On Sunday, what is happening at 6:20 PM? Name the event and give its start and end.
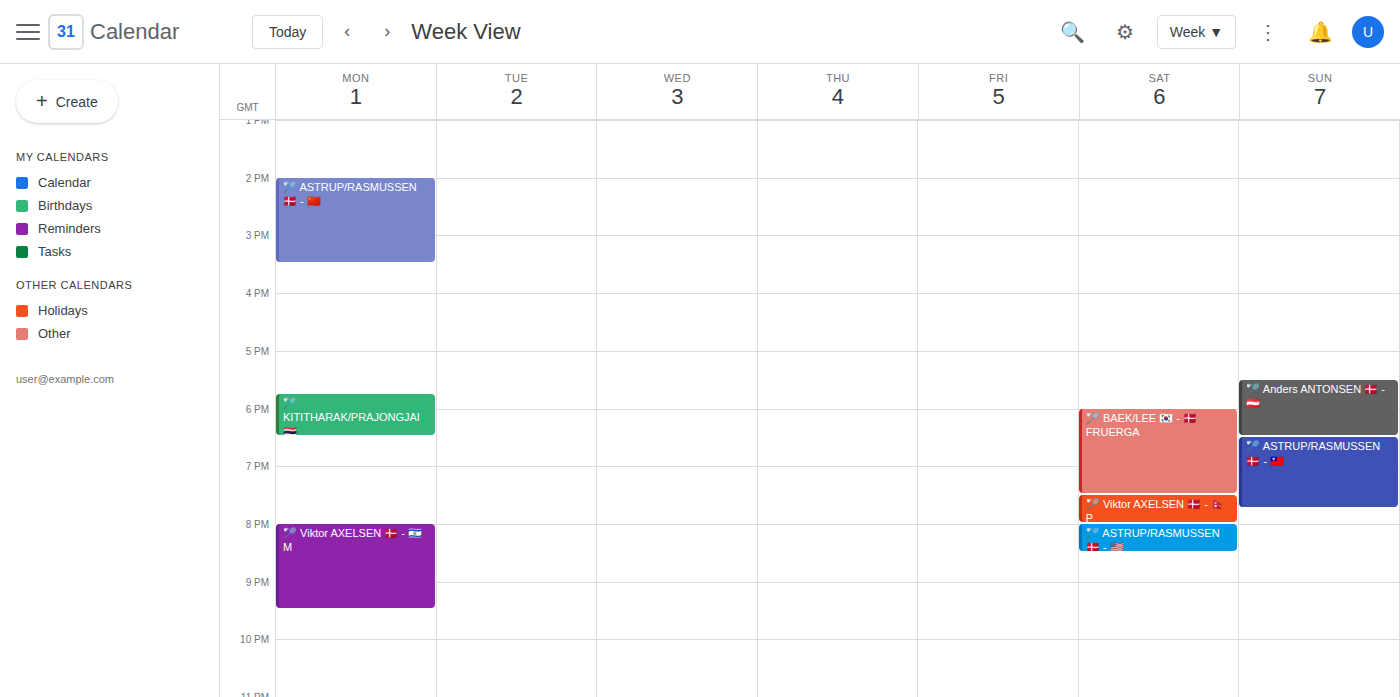
"🏸 Anders ANTONSEN 🇩🇰 - 🇦🇹", 5:30 PM to 6:30 PM